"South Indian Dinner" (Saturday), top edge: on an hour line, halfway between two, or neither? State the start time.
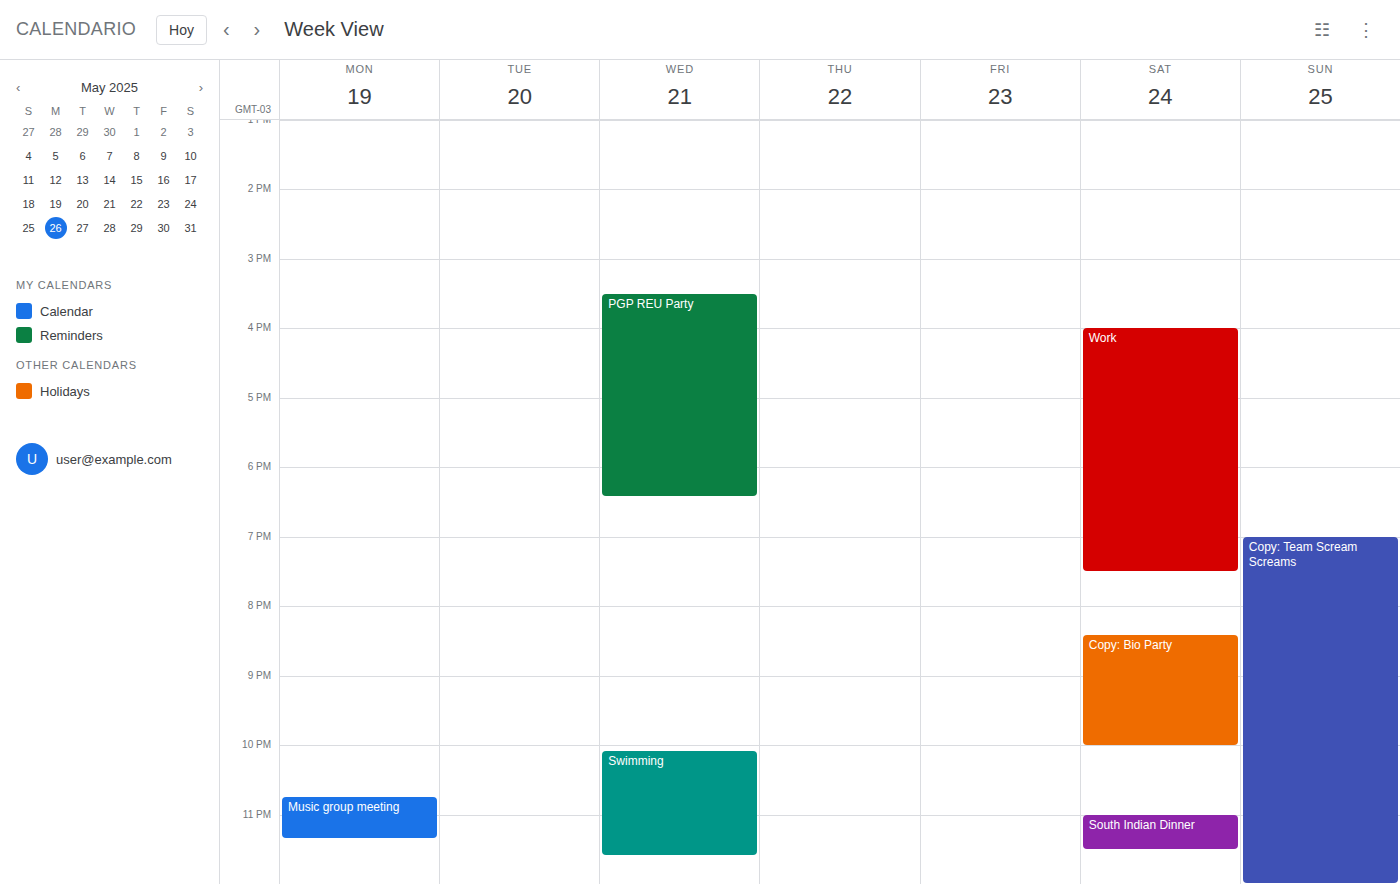
11:00 PM -- exactly on the 11 PM line.